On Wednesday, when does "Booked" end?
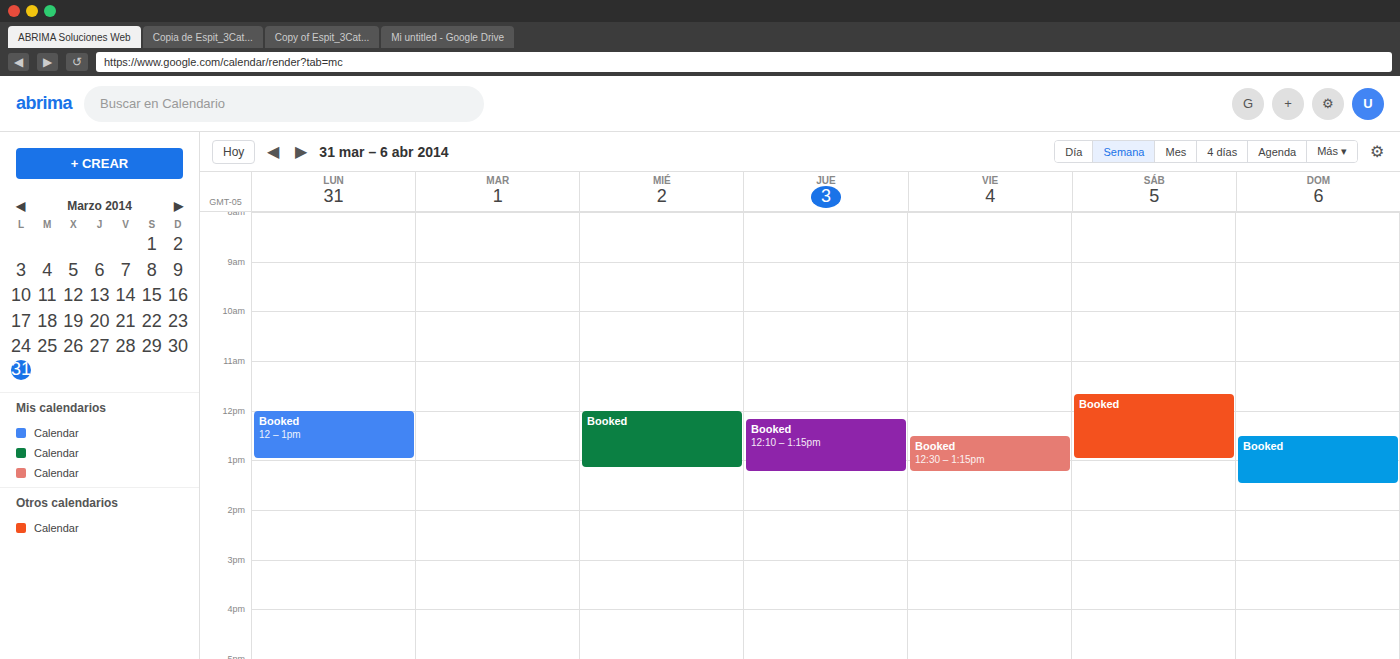
1:10 PM